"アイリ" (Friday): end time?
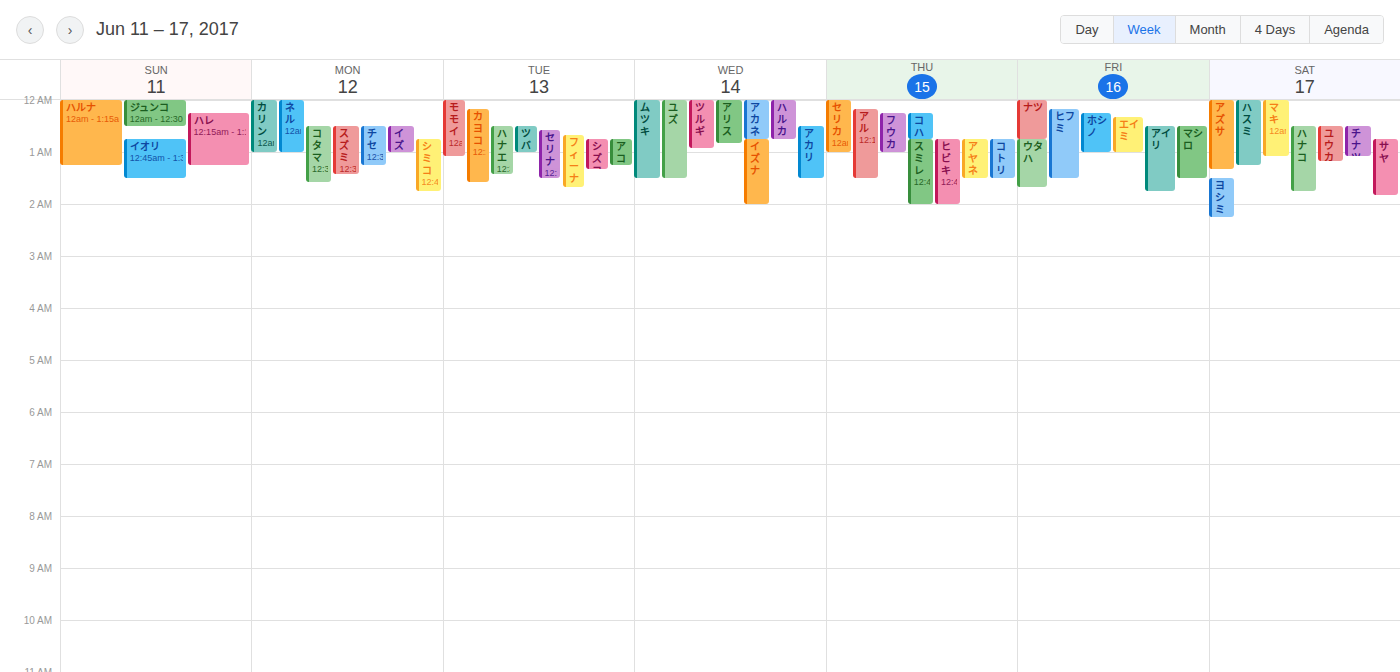
1:45 AM